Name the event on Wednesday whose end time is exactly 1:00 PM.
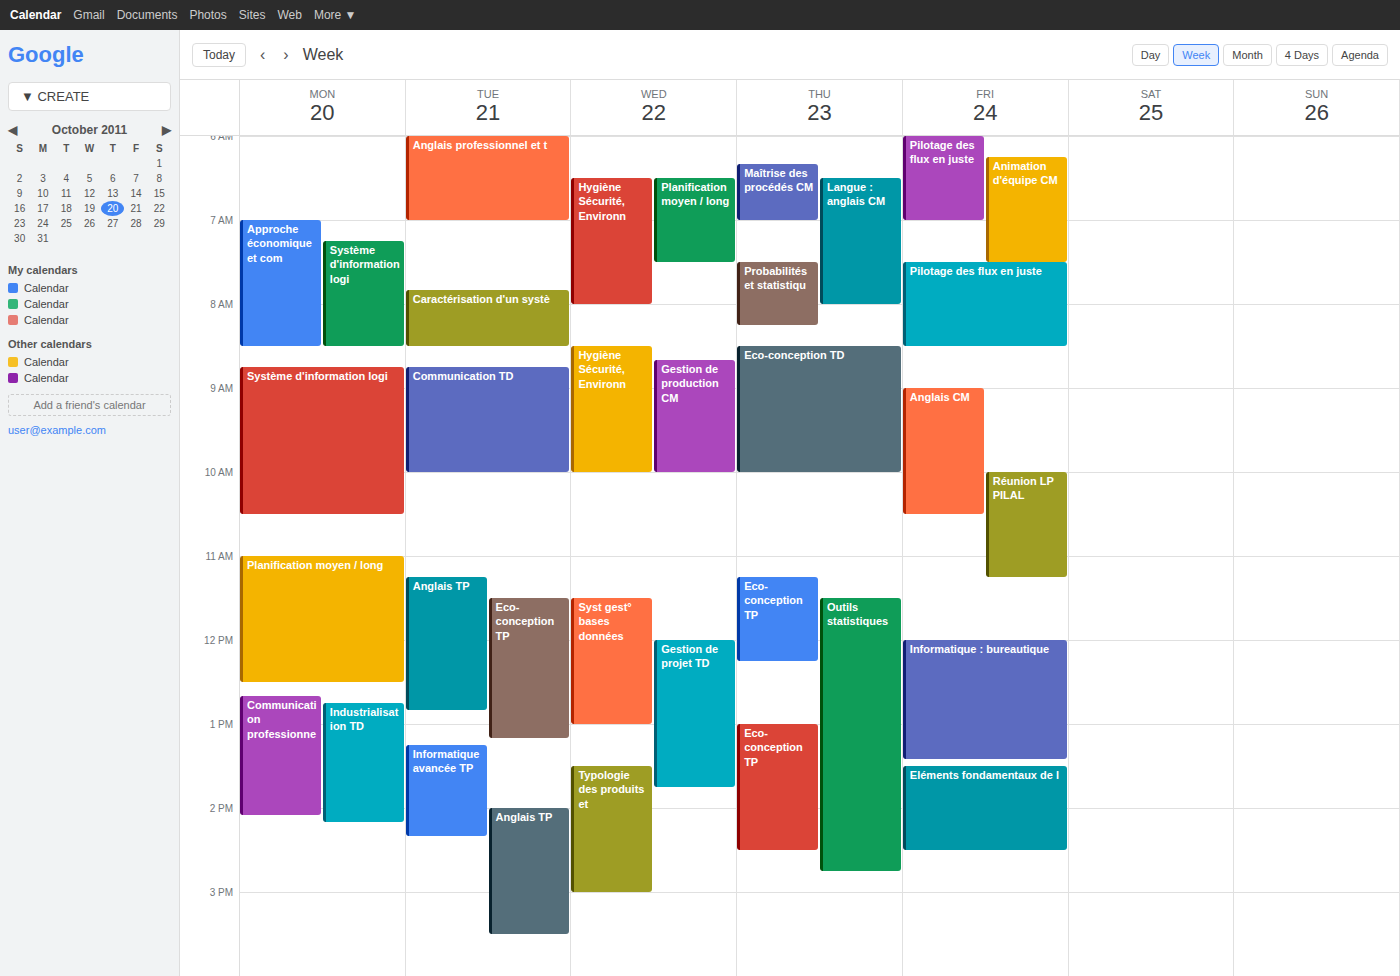
"Syst gest° bases données"